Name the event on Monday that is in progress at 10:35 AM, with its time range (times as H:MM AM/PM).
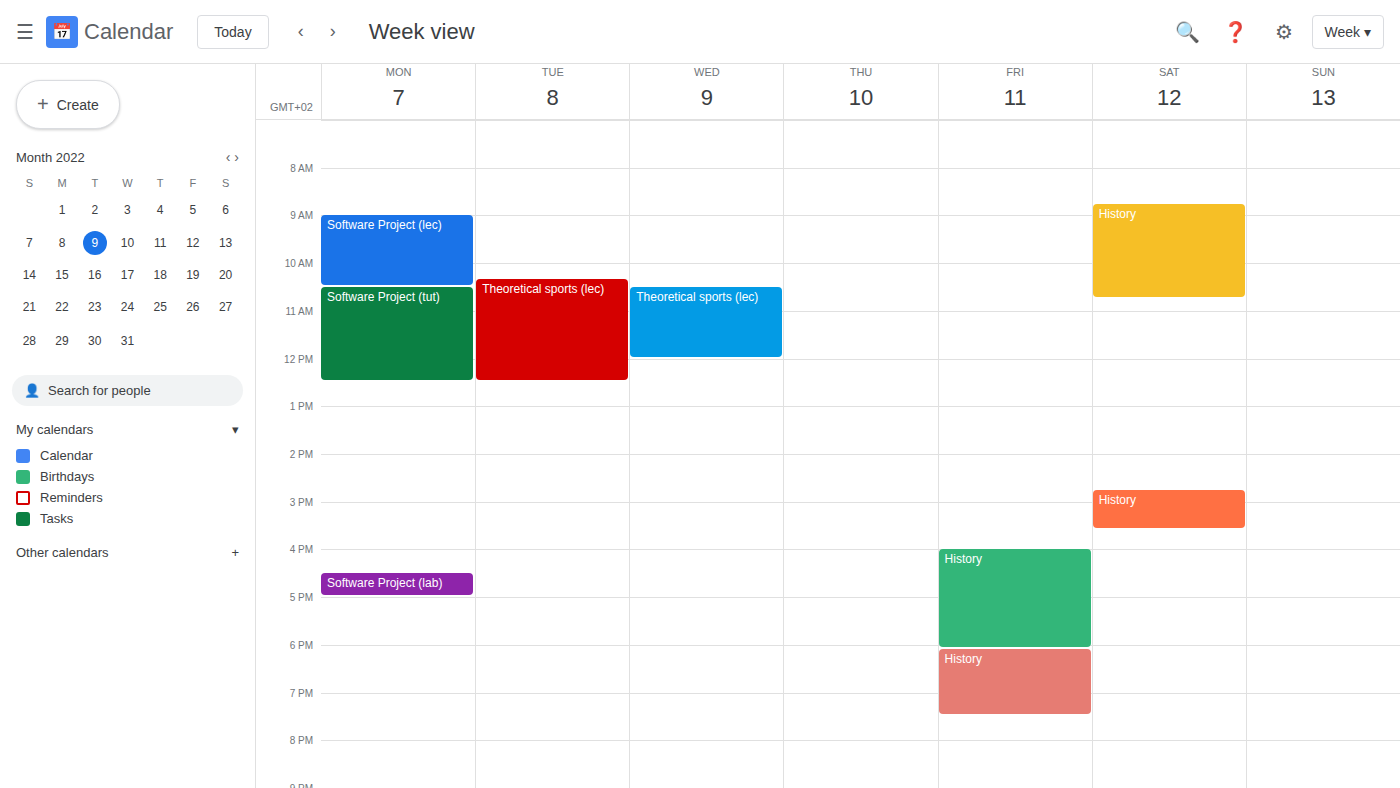
"Software Project (tut)", 10:30 AM to 12:30 PM